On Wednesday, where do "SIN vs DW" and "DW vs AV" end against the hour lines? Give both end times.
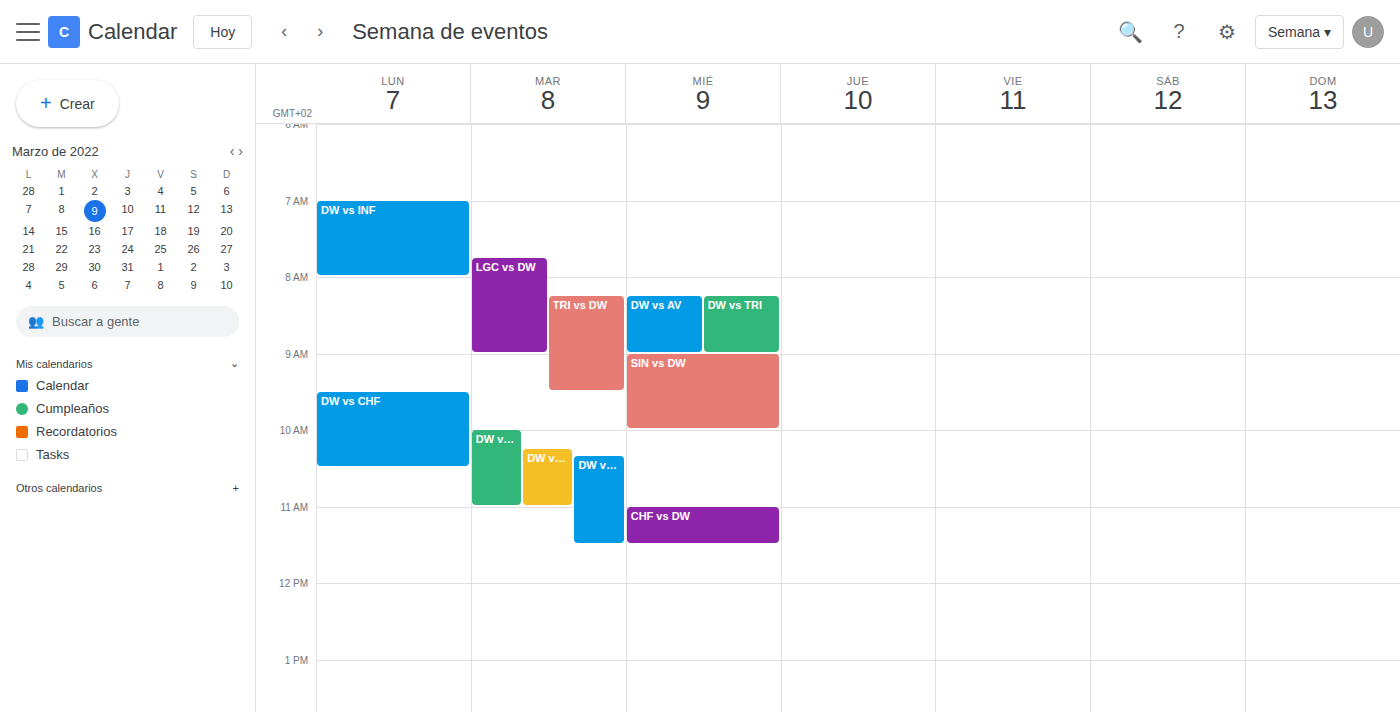
"SIN vs DW": 10:00 AM, exactly on the 10 AM line. "DW vs AV": 9:00 AM, exactly on the 9 AM line.